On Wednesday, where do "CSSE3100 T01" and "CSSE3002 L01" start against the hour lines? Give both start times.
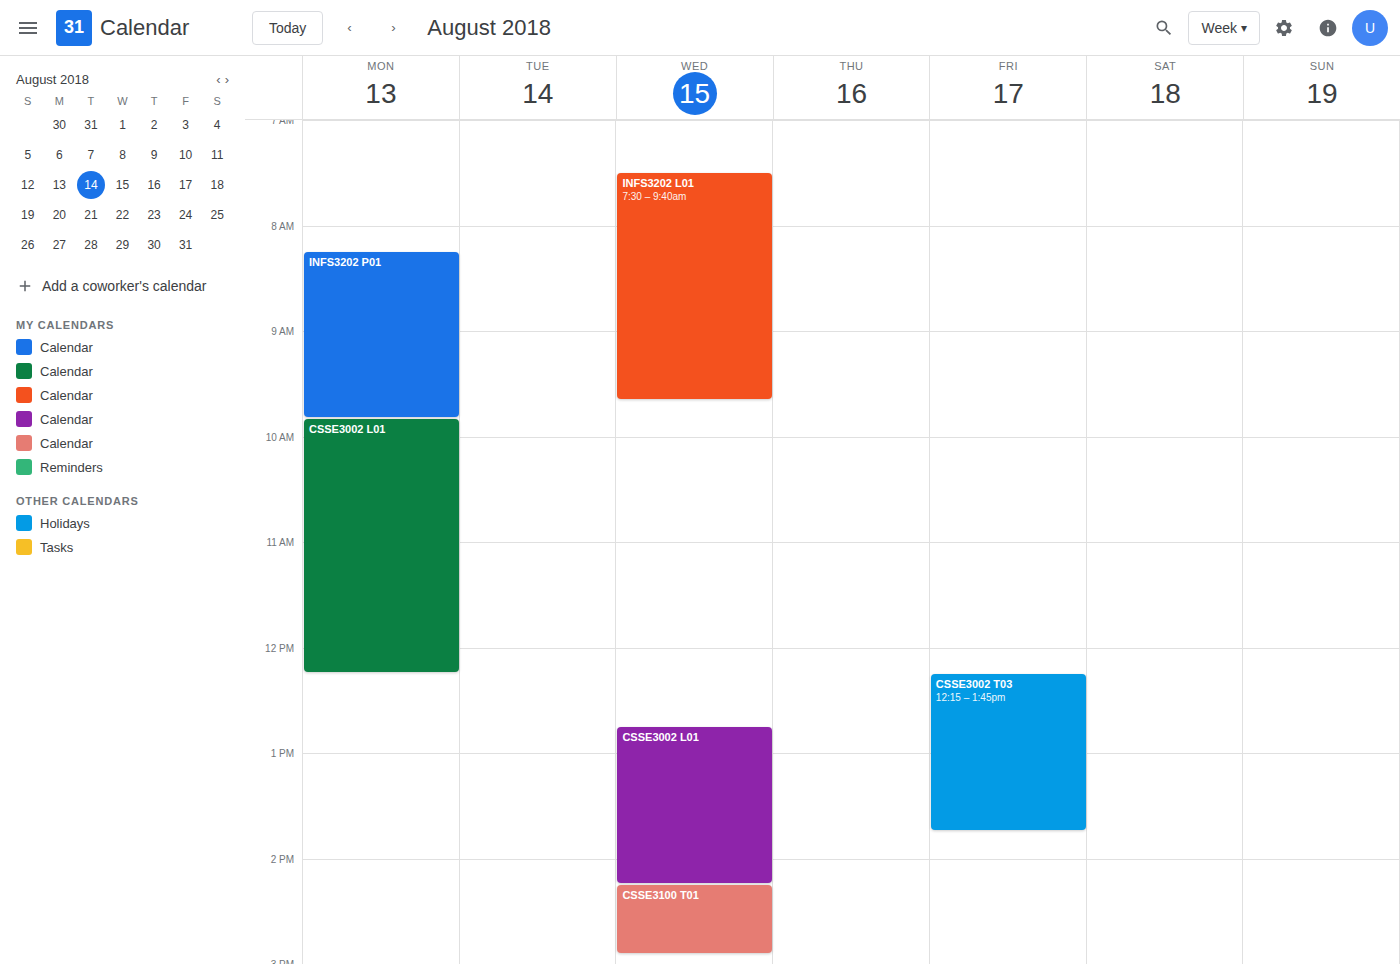
"CSSE3100 T01": 2:15 PM, neither: a quarter of the way from the 2 PM line to the 3 PM line. "CSSE3002 L01": 12:45 PM, neither: three quarters of the way from the 12 PM line to the 1 PM line.